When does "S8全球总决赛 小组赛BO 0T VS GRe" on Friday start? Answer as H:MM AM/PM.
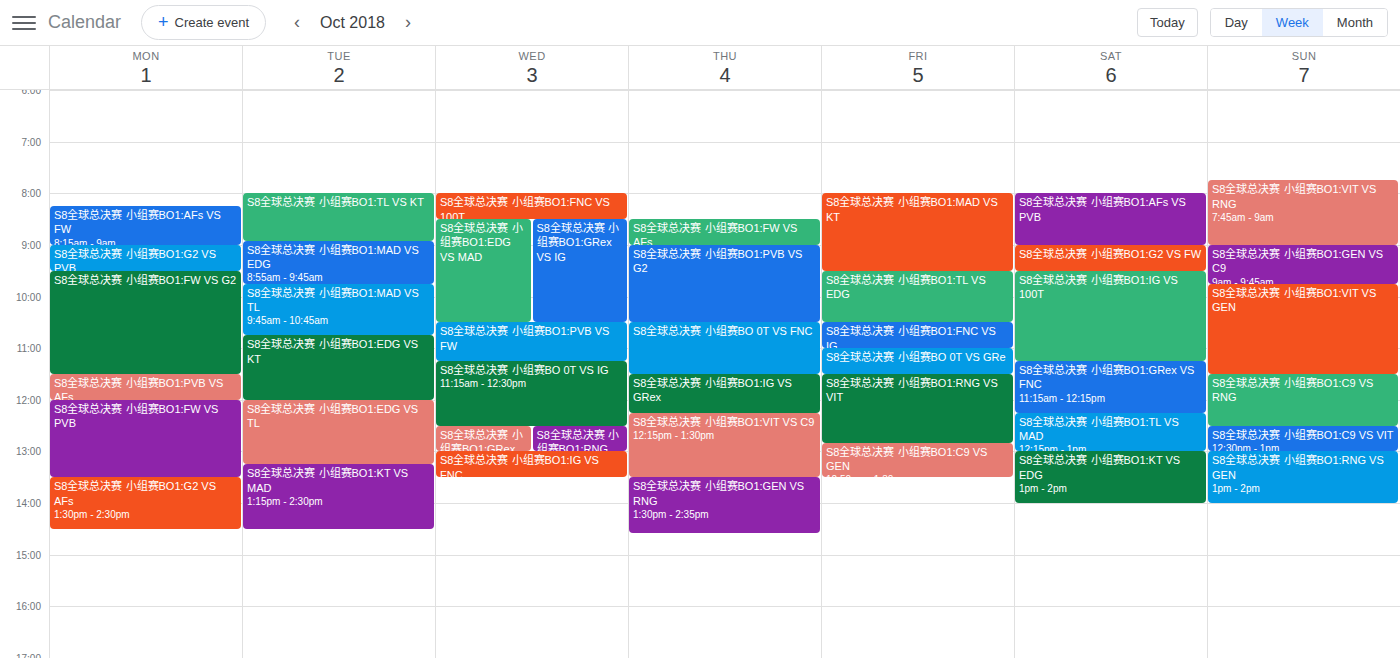
11:00 AM